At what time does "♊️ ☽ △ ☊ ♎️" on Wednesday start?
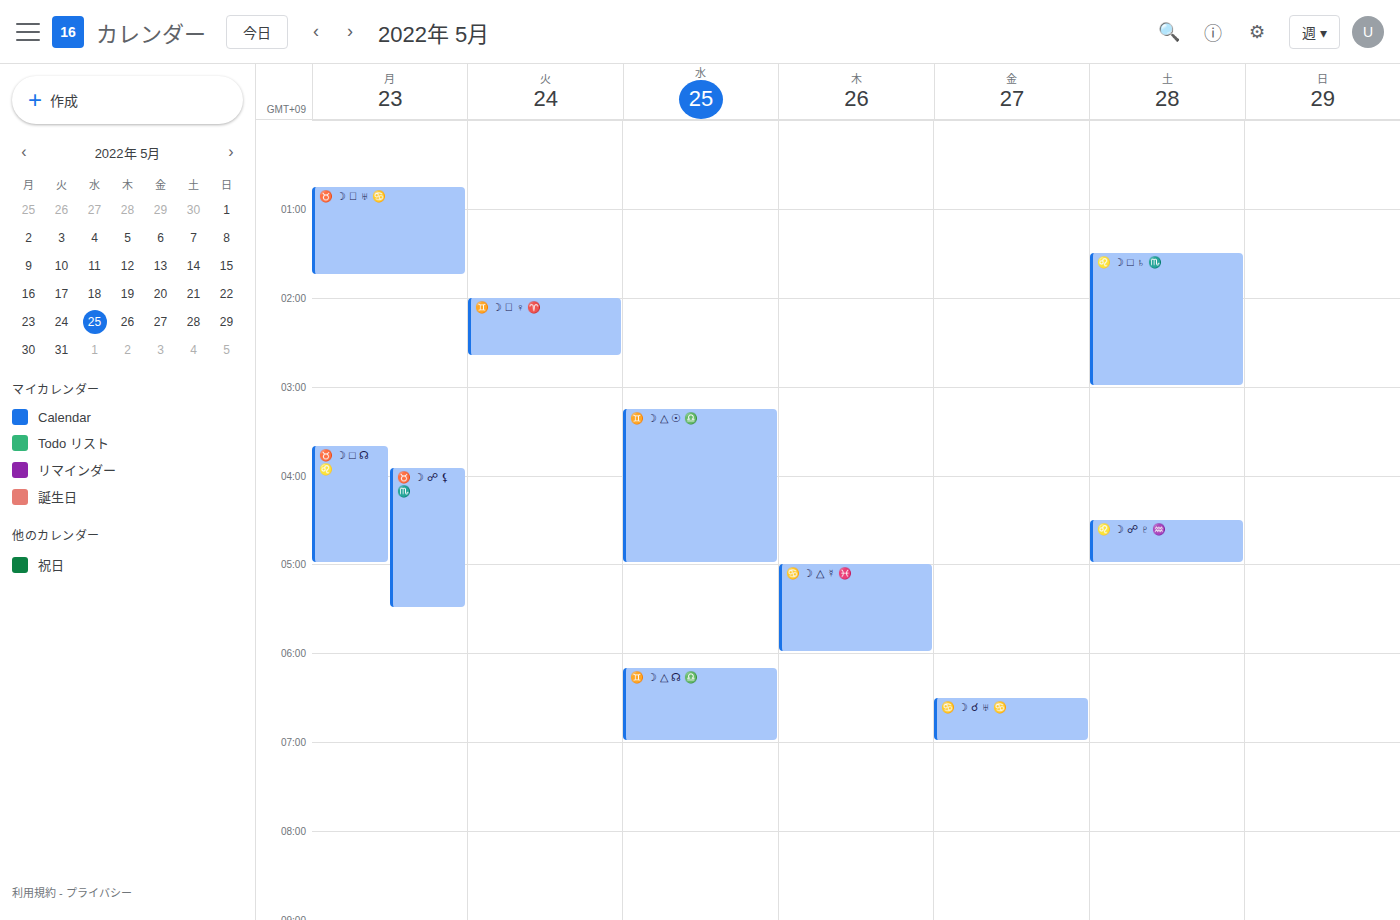
6:10 AM